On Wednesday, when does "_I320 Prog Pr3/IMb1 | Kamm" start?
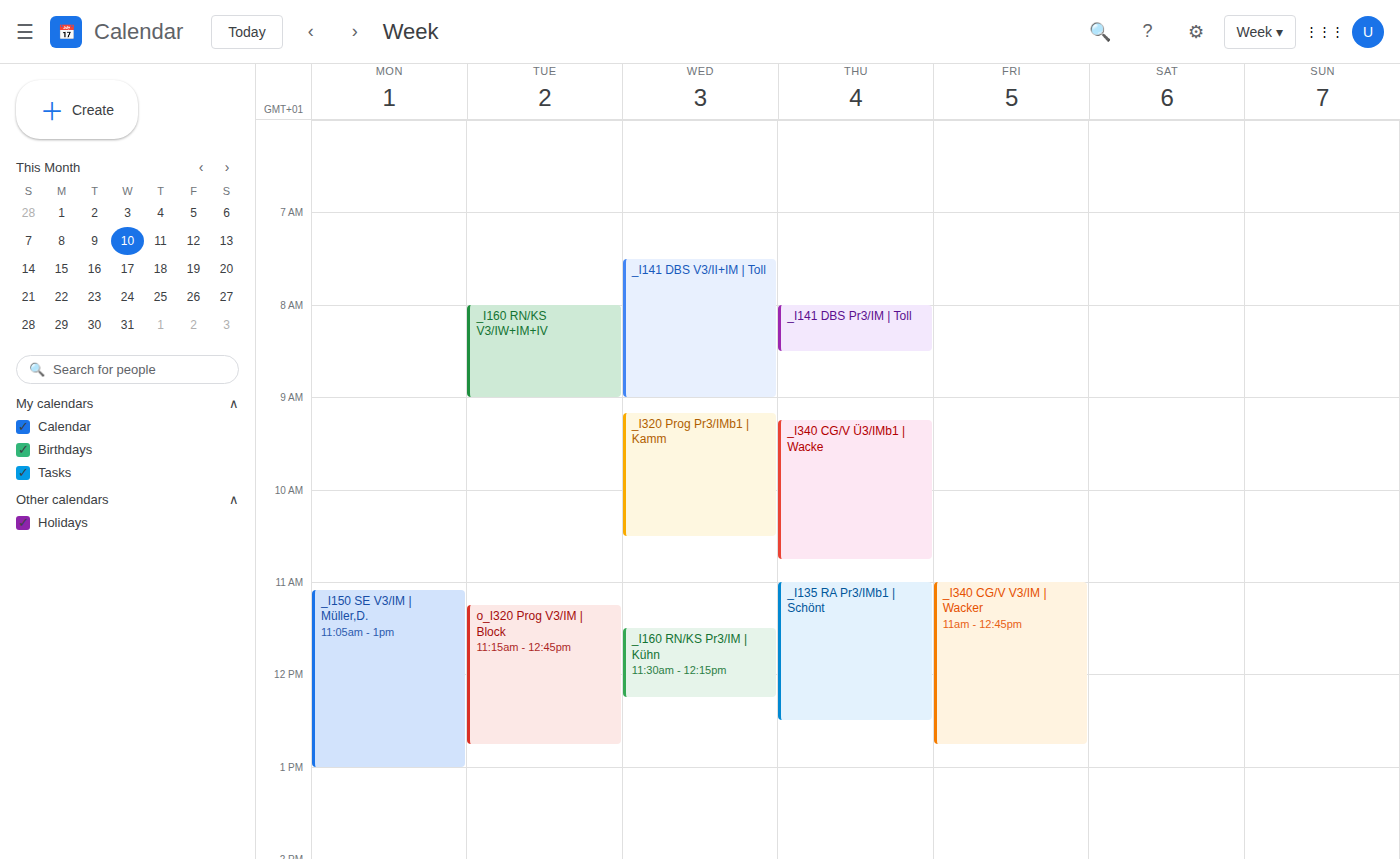
9:10 AM